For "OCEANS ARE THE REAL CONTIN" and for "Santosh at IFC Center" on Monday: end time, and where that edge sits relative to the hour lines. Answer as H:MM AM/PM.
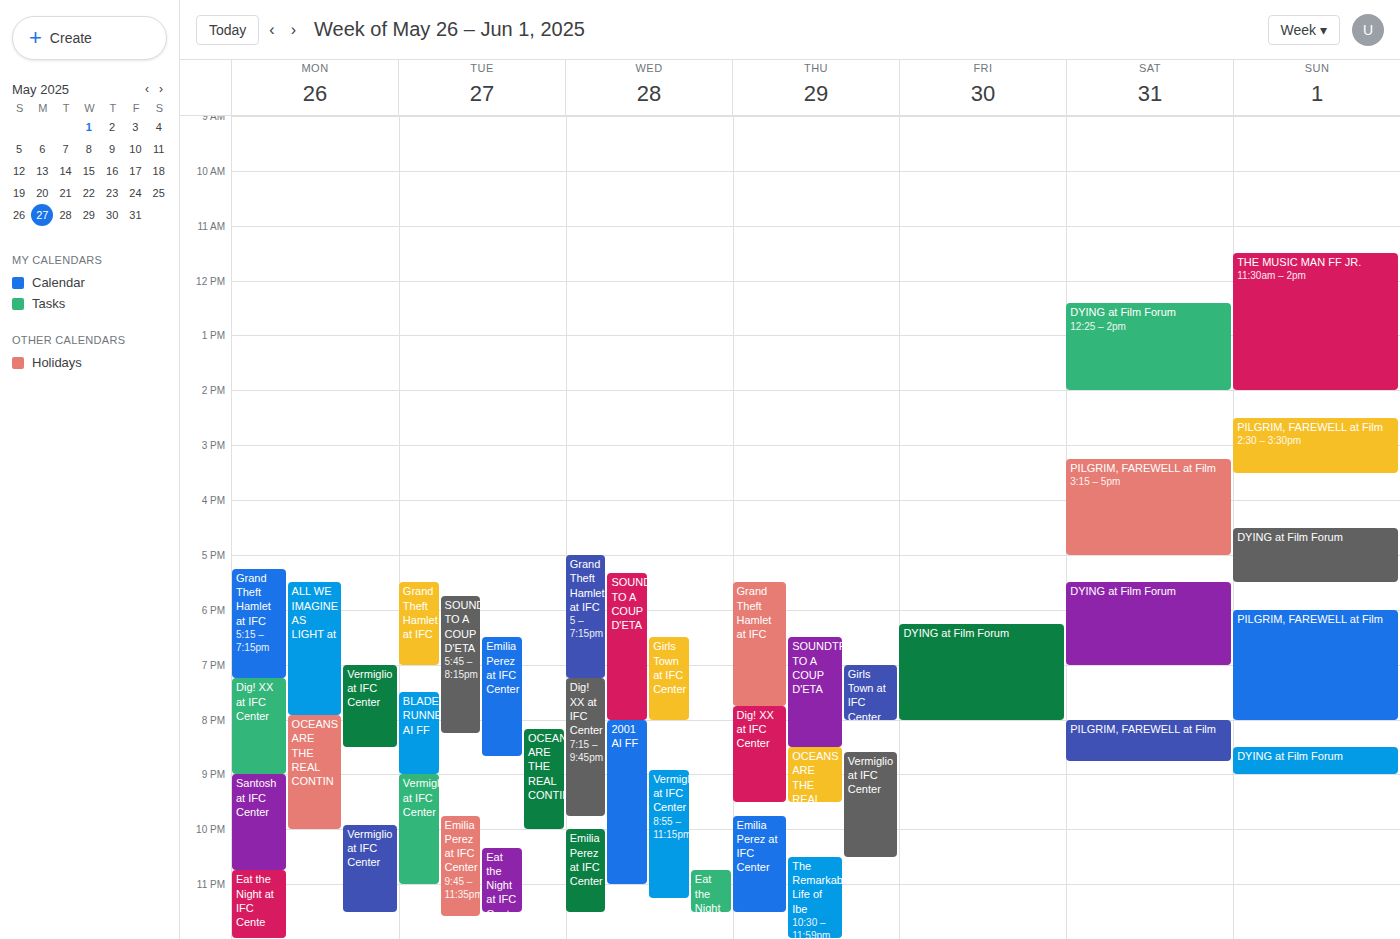
"OCEANS ARE THE REAL CONTIN": 10:00 PM, exactly on the 10 PM line. "Santosh at IFC Center": 10:45 PM, neither: three quarters of the way from the 10 PM line to the 11 PM line.